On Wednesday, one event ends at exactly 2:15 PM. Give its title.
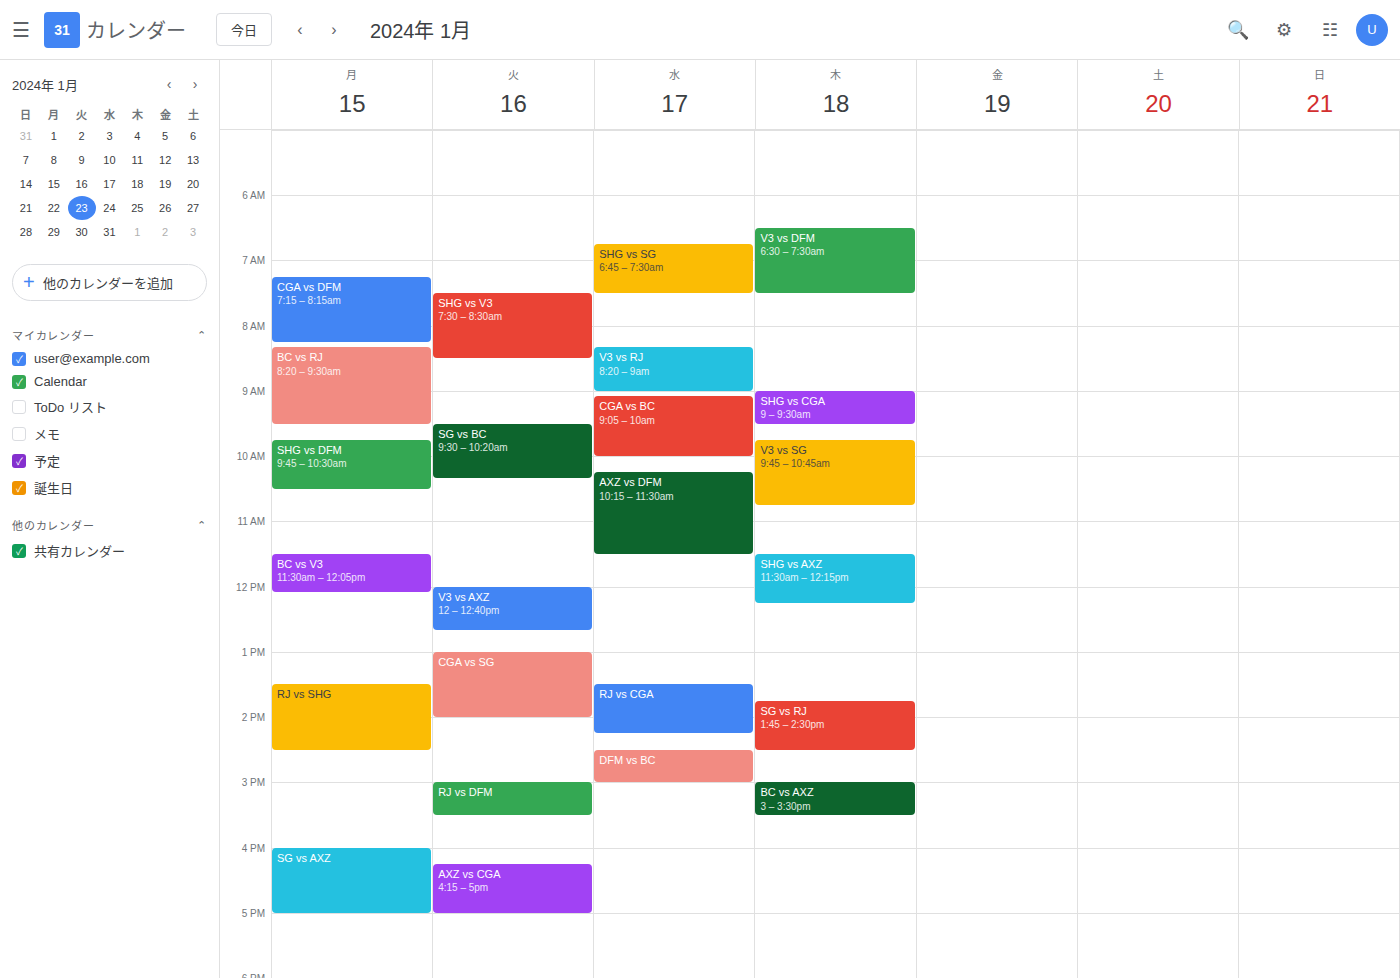
"RJ vs CGA"